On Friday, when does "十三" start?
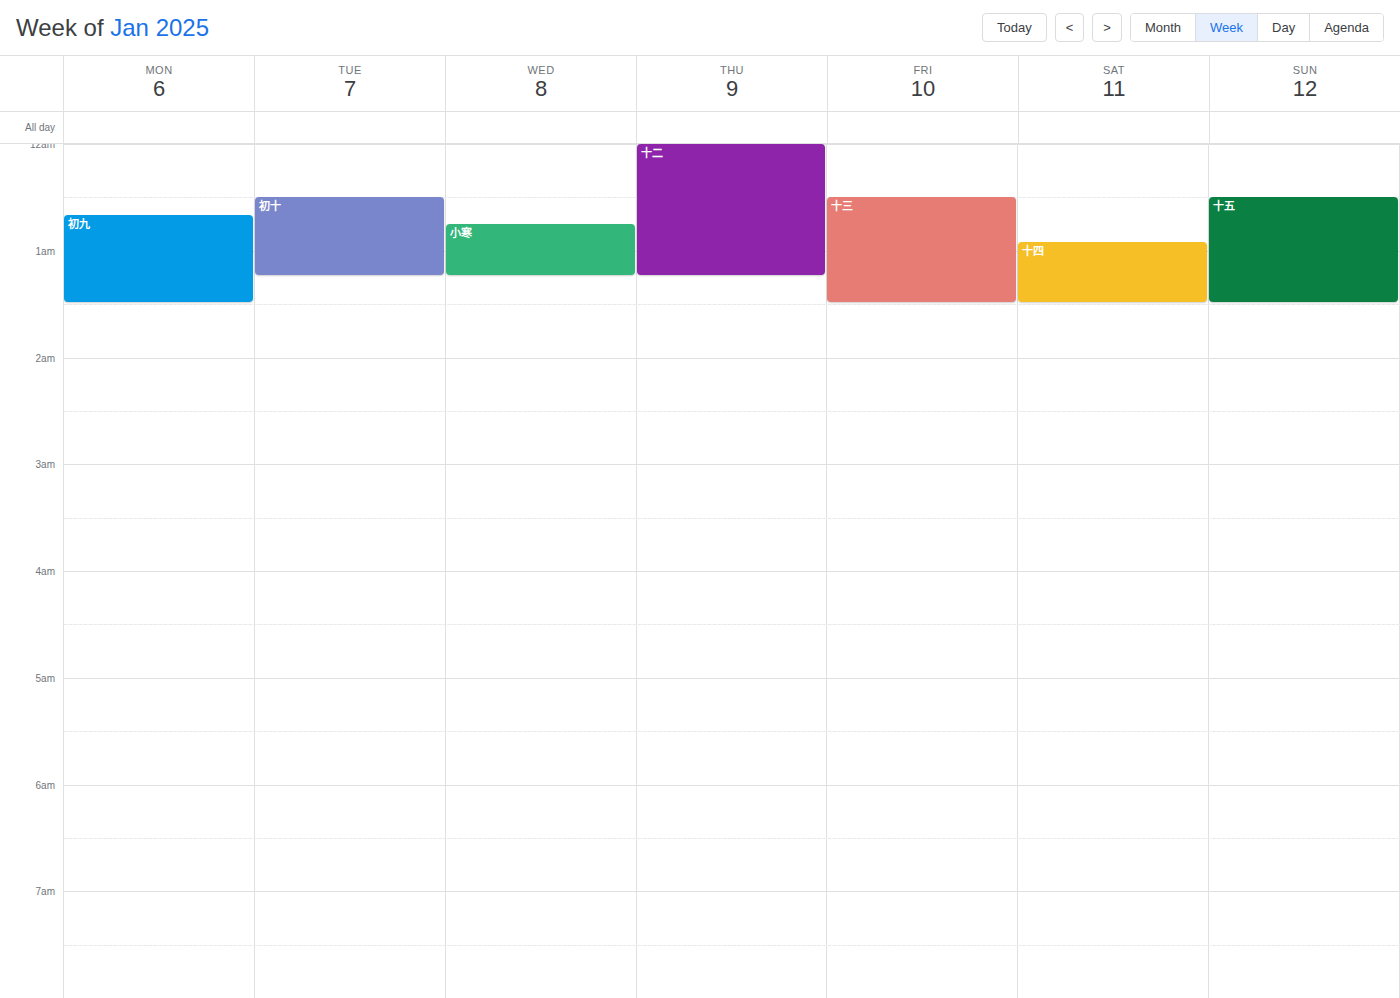
12:30 AM